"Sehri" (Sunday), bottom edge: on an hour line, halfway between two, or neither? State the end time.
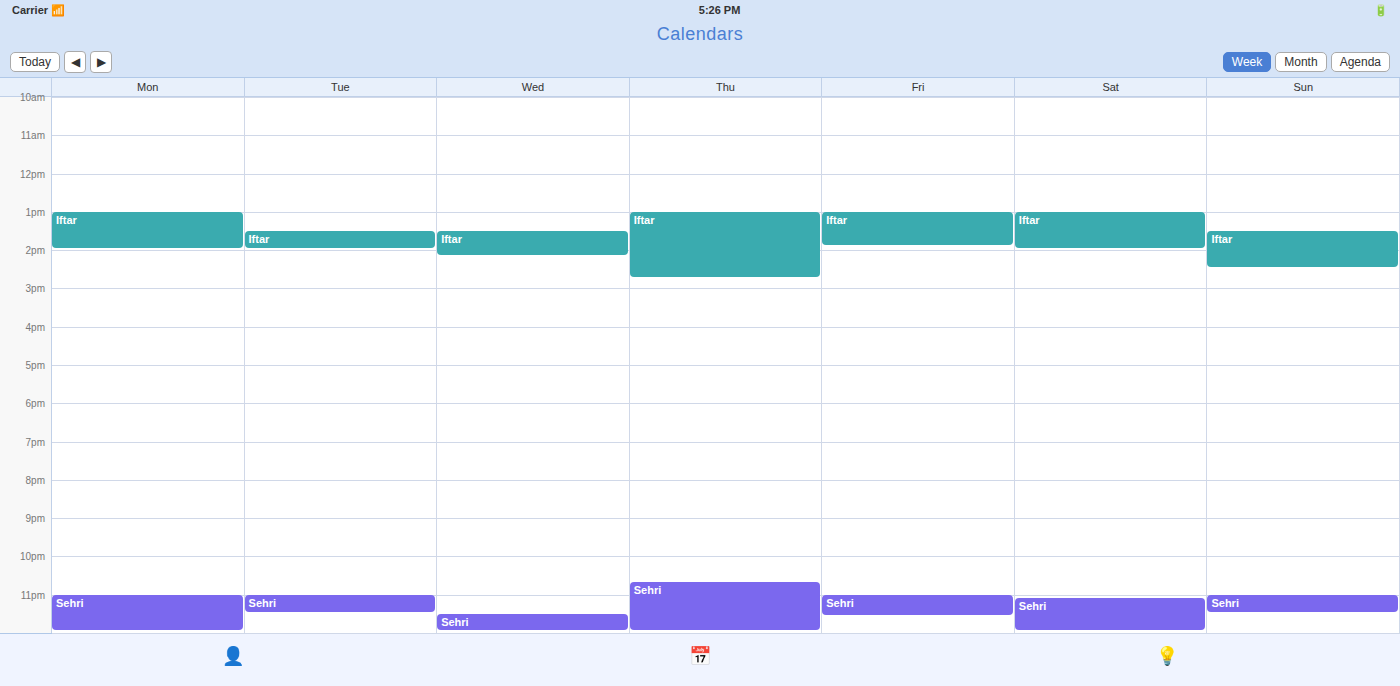
11:30 PM -- halfway between the 11 PM and 12 AM lines.